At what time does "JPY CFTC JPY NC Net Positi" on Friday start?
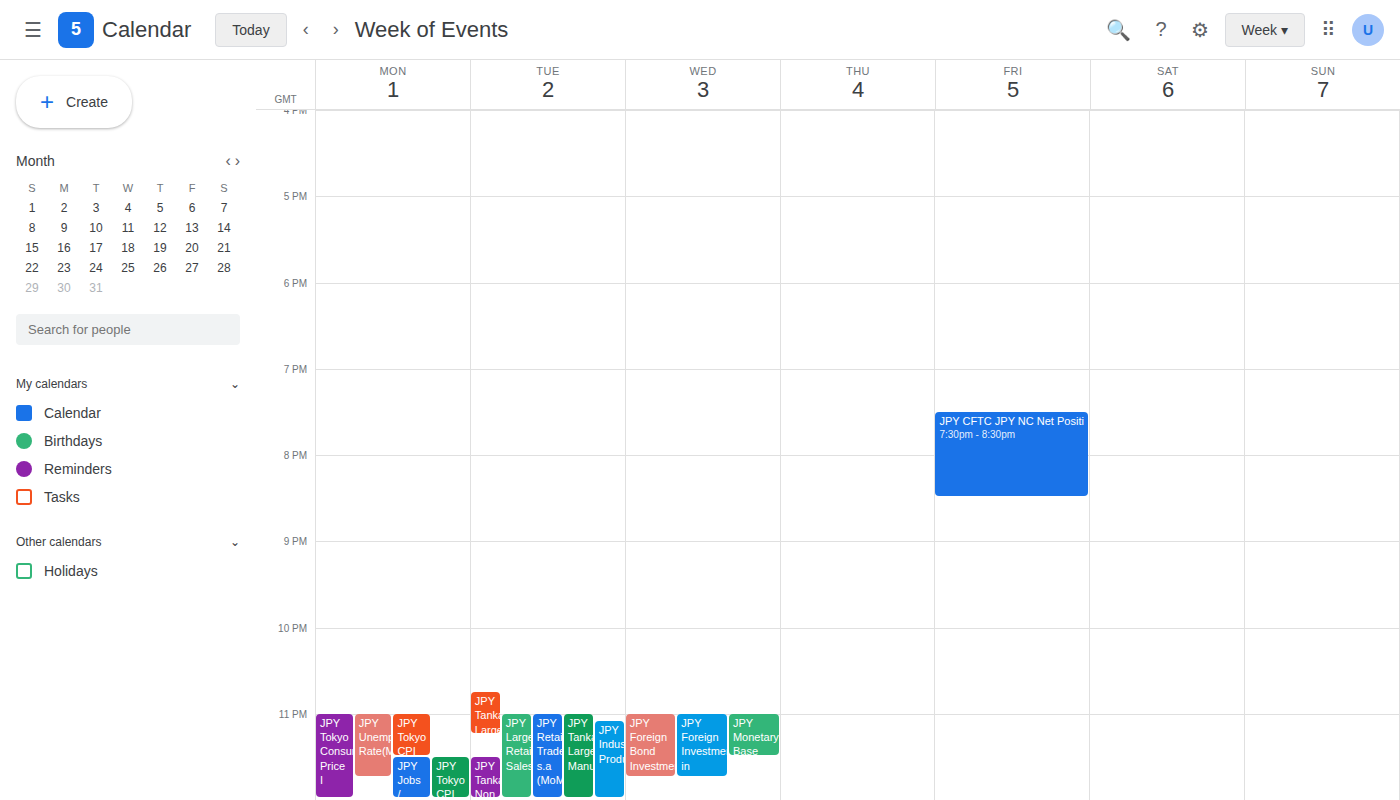
7:30 PM